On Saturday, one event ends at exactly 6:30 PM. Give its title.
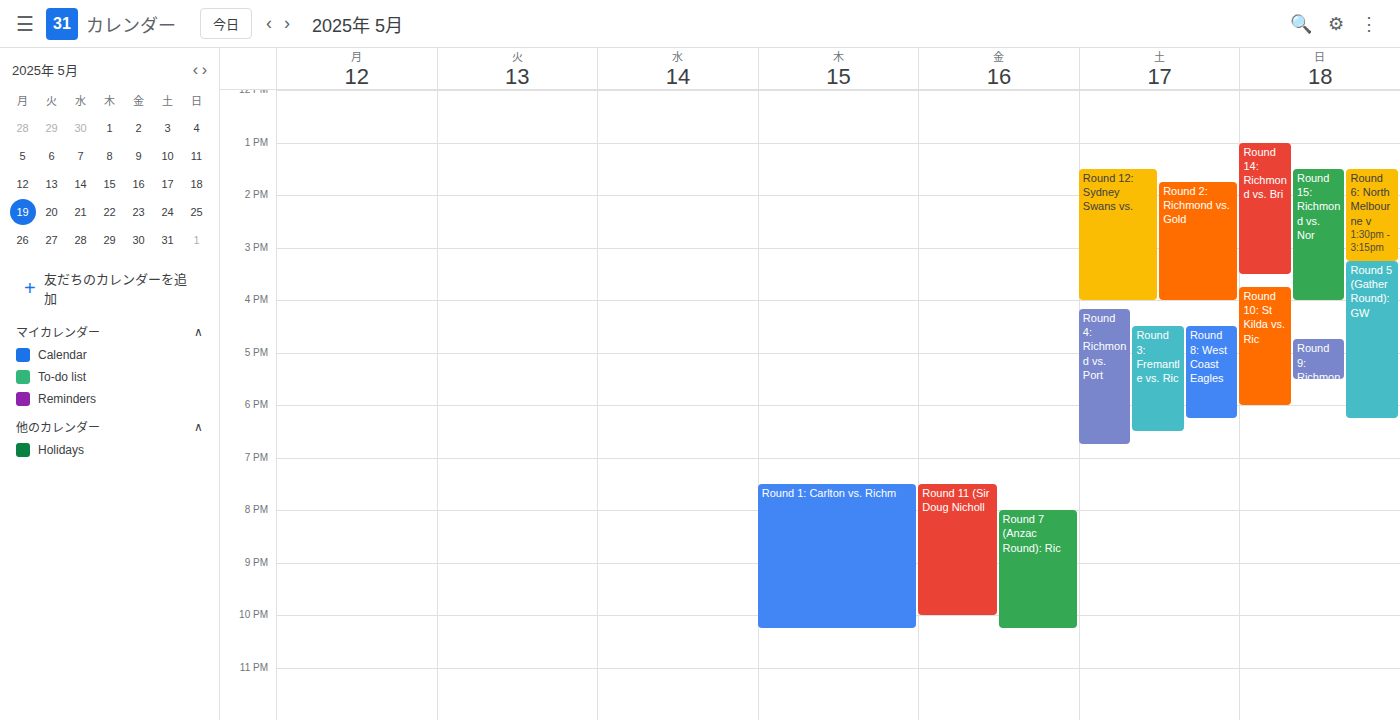
"Round 3: Fremantle vs. Ric"